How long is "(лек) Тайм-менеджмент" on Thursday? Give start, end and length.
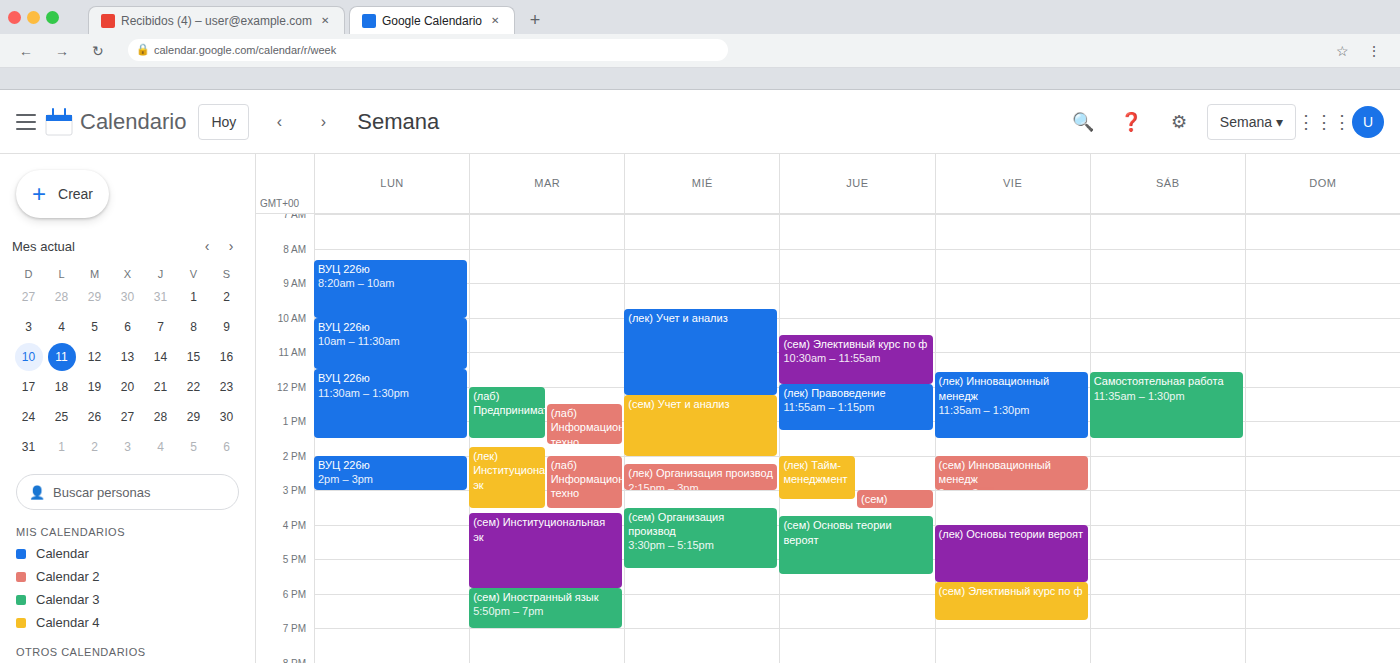
2:00 PM to 3:15 PM, 1 hour 15 minutes